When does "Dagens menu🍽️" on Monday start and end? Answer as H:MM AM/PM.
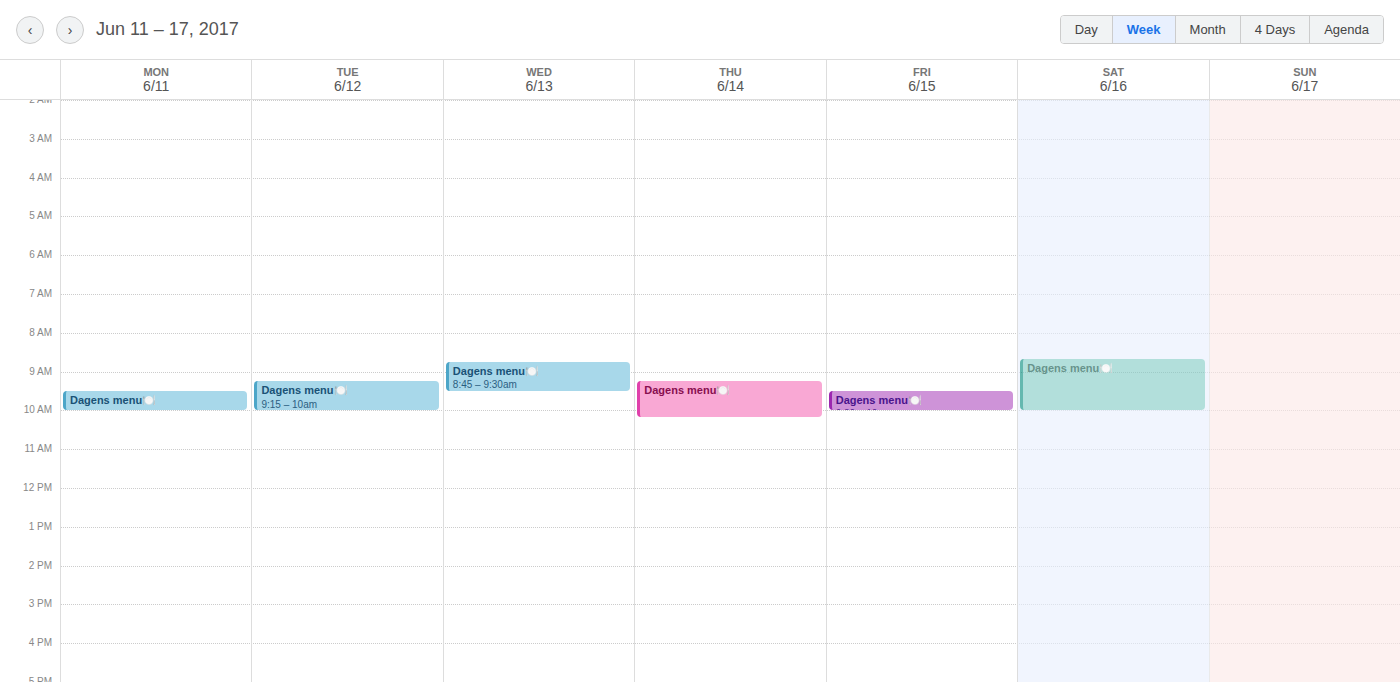
9:30 AM to 10:00 AM